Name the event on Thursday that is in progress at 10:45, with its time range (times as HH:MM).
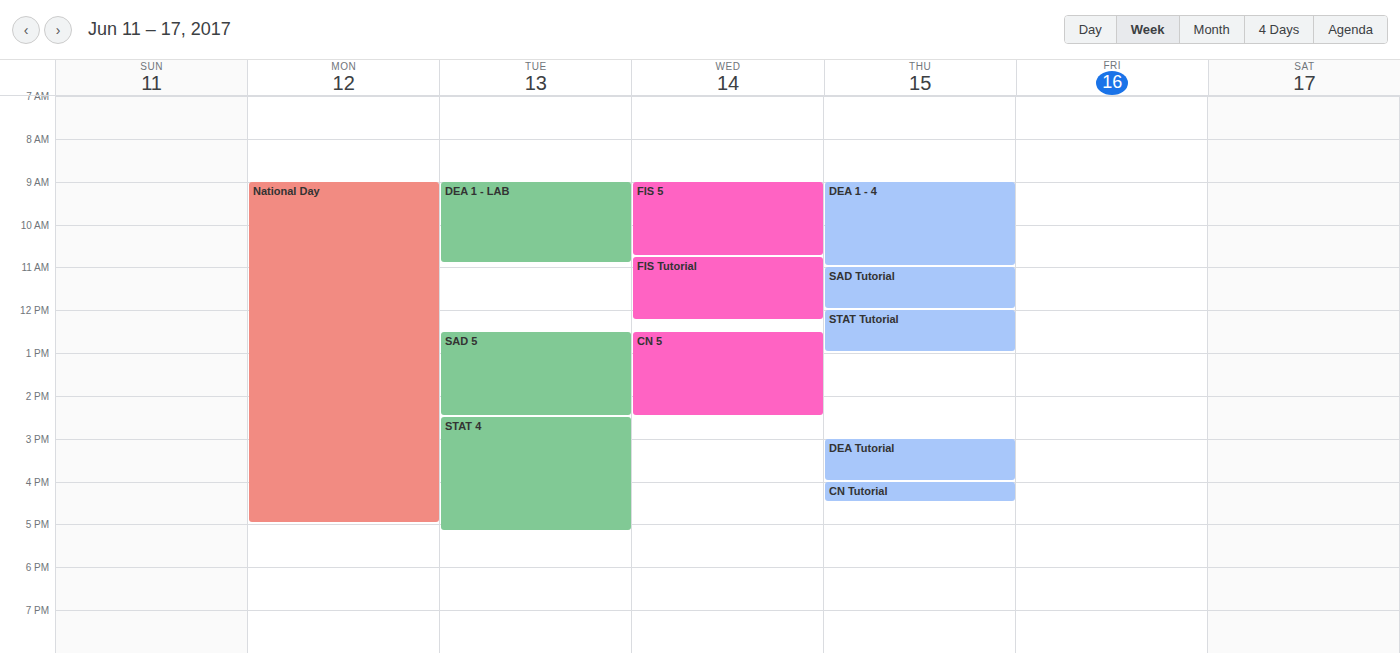
"DEA 1 - 4", 09:00 to 11:00